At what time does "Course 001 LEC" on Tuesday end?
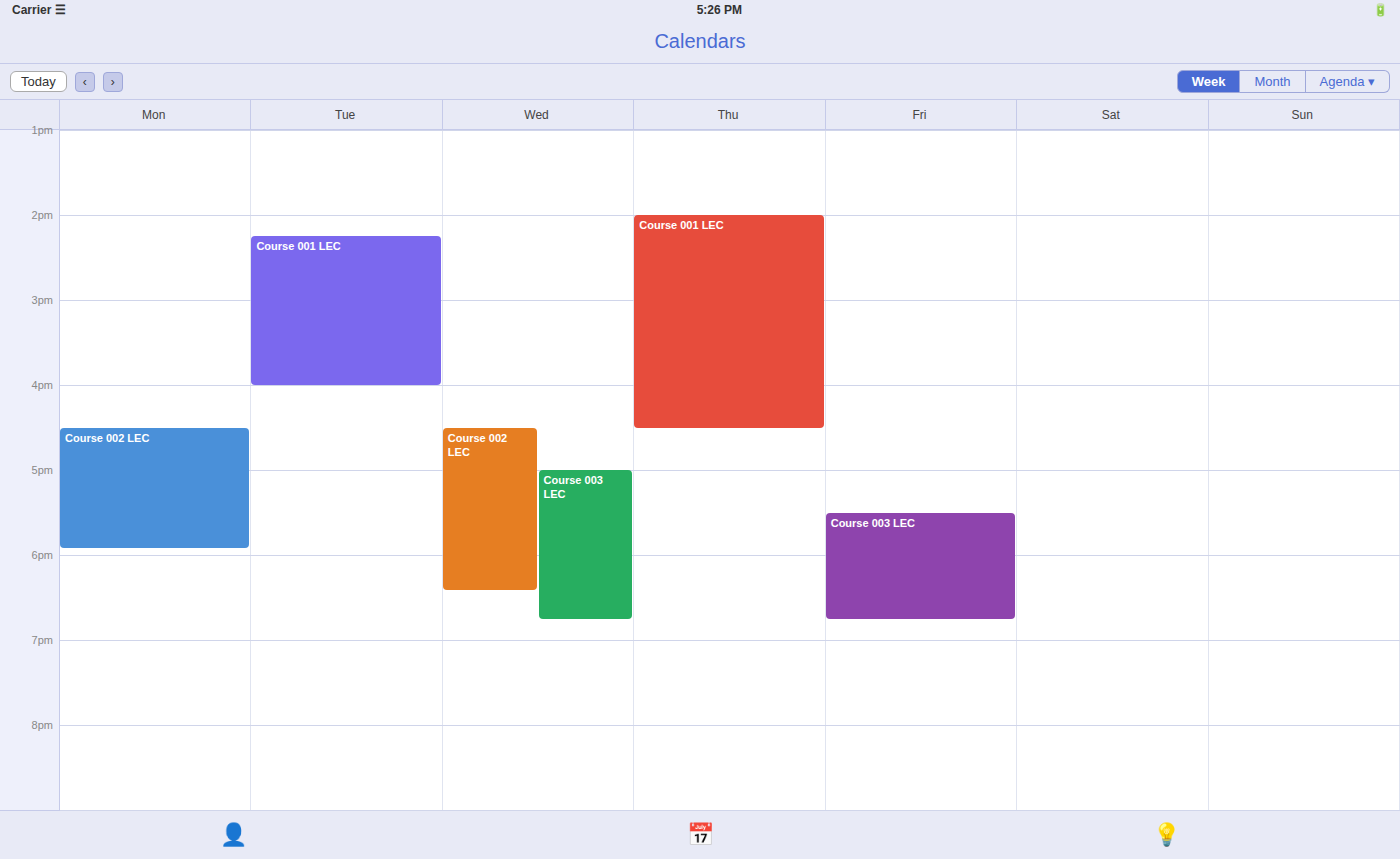
4:00 PM